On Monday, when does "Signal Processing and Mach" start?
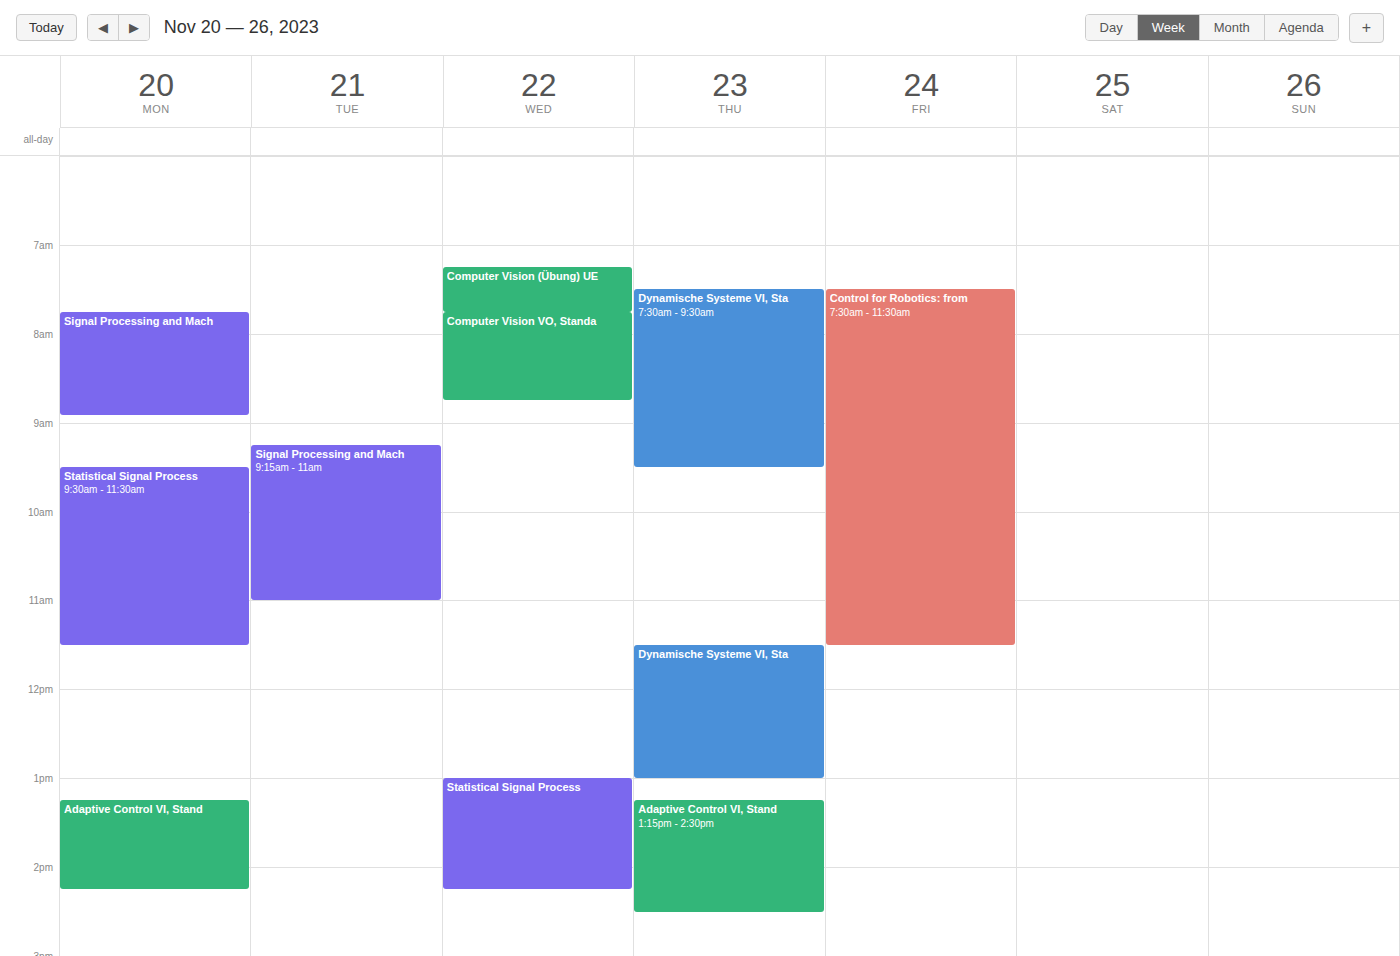
7:45 AM